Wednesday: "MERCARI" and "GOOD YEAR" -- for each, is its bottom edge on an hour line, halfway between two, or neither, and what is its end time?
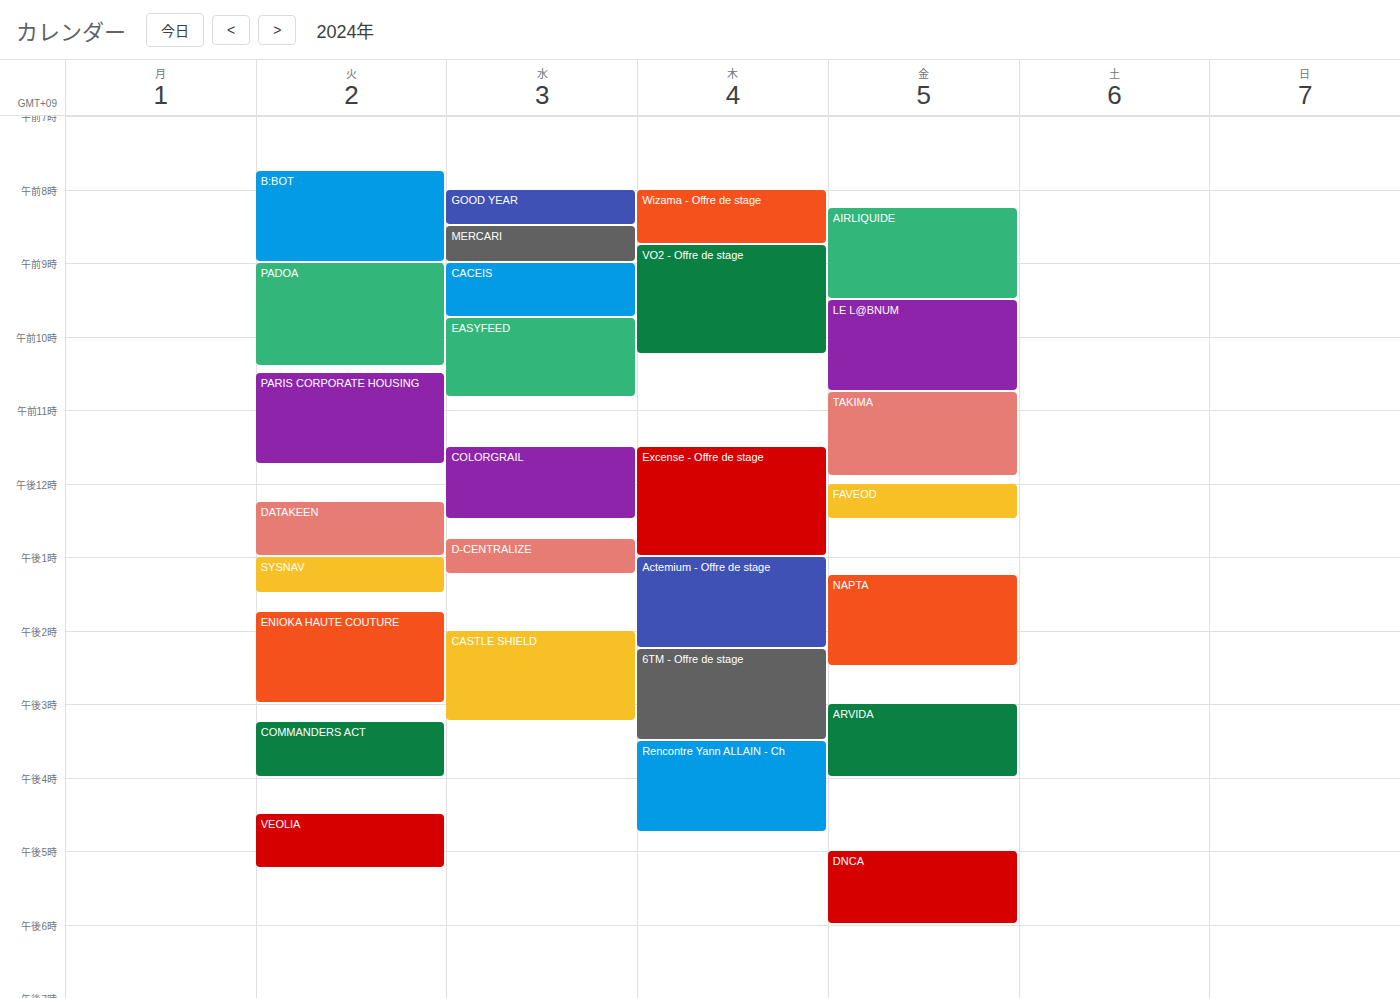
"MERCARI": 9:00 AM, exactly on the 9 AM line. "GOOD YEAR": 8:30 AM, halfway between the 8 AM and 9 AM lines.